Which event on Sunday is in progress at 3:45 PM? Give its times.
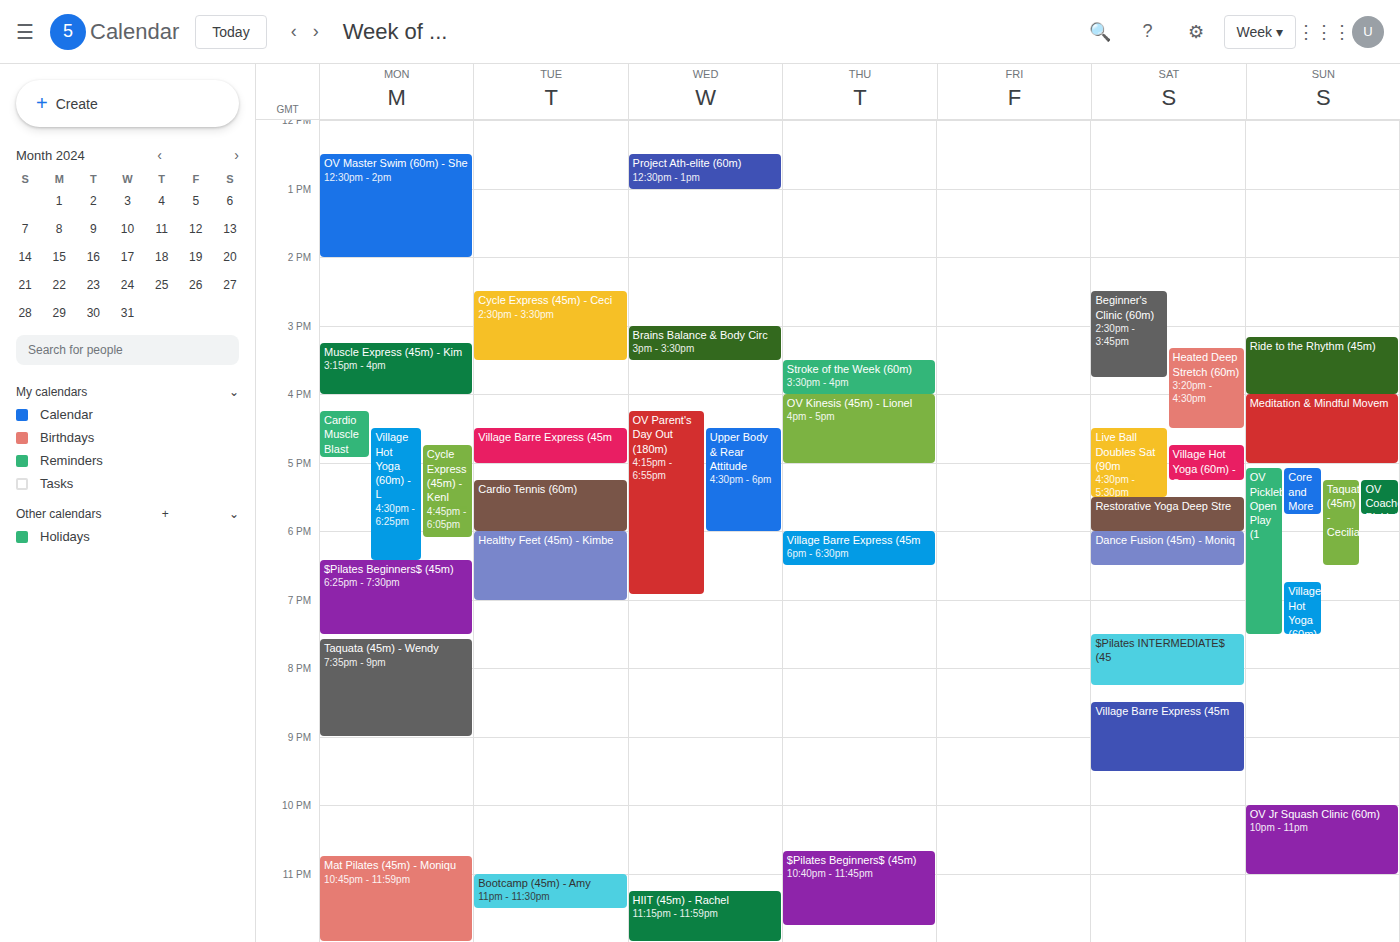
"Ride to the Rhythm (45m)", 3:10 PM to 4:00 PM